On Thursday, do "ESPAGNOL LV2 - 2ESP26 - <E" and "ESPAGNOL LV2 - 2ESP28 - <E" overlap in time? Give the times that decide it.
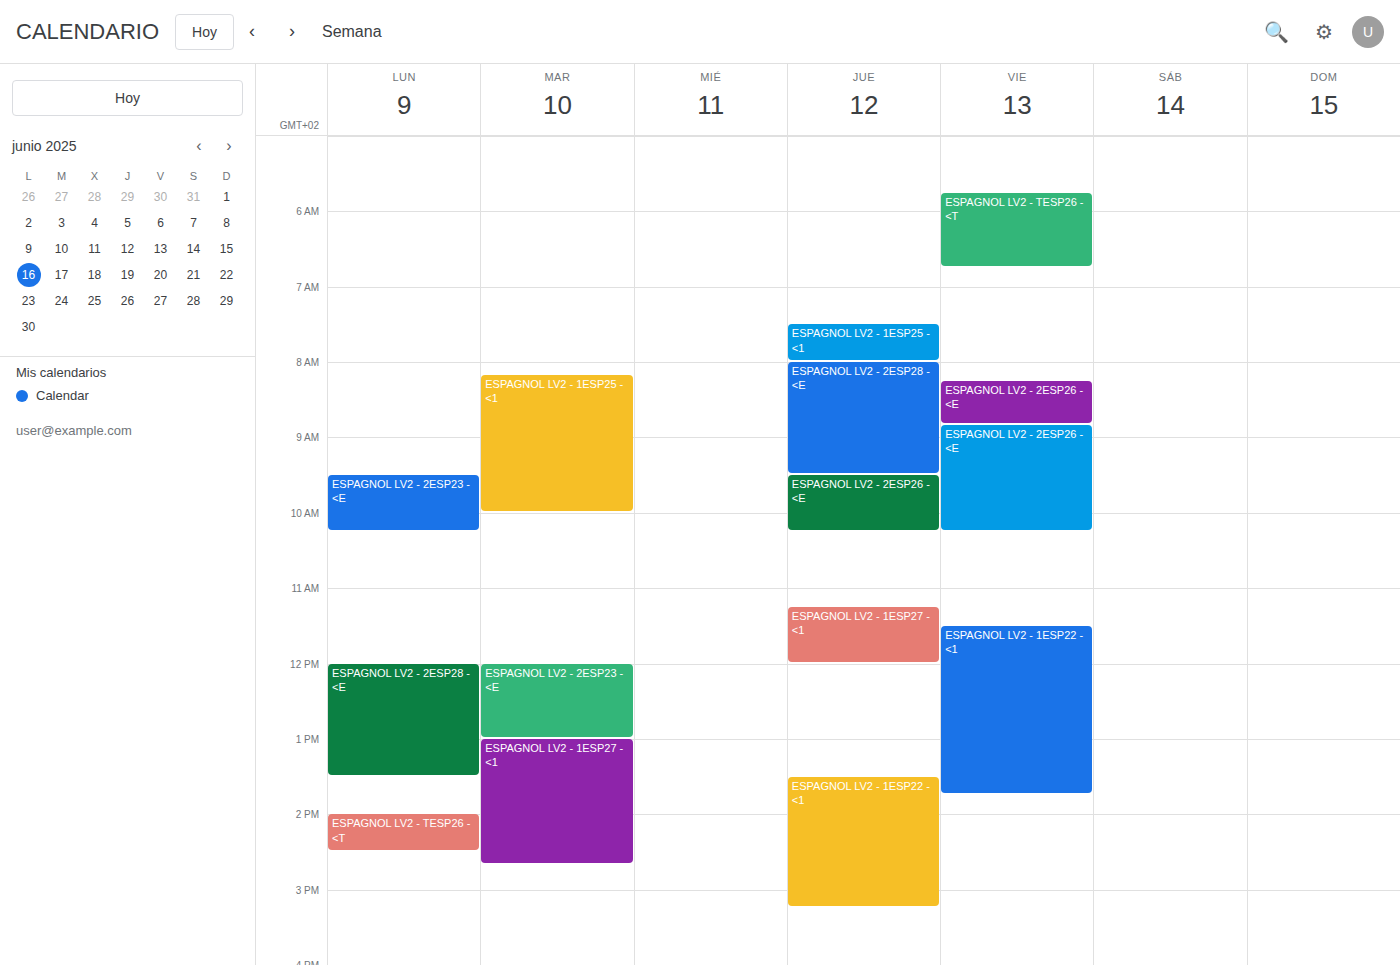
"ESPAGNOL LV2 - 2ESP28 - <E" ends at 9:30 AM, exactly when "ESPAGNOL LV2 - 2ESP26 - <E" starts -- they touch but do not overlap.